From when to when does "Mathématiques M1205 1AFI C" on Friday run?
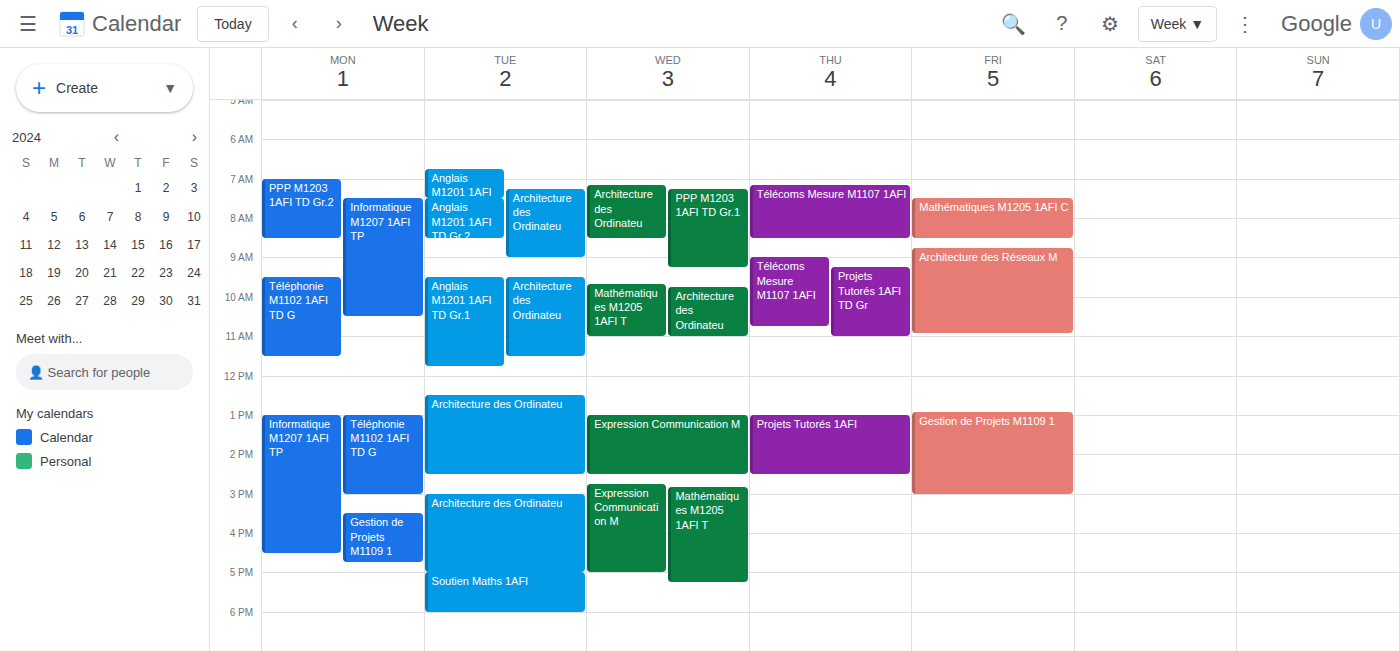
7:30 AM to 8:30 AM